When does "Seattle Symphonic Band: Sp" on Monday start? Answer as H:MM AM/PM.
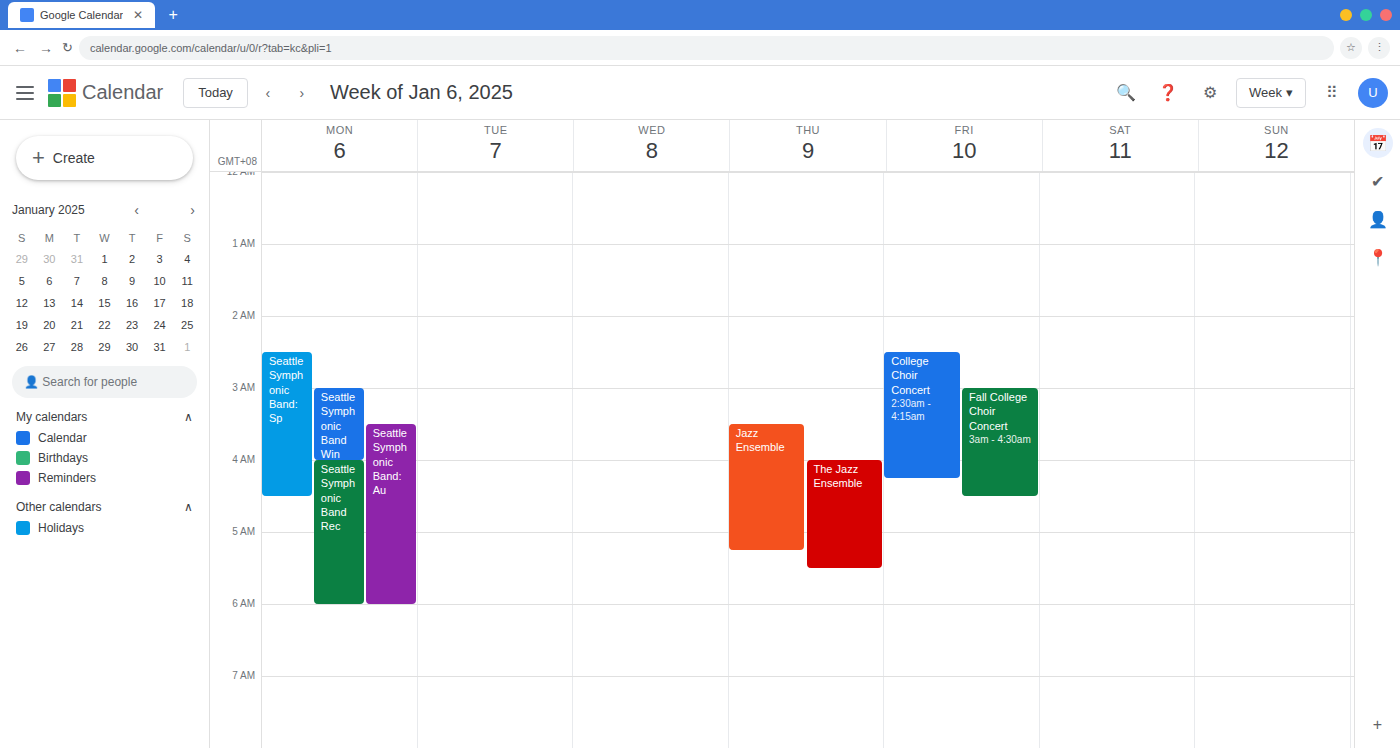
2:30 AM